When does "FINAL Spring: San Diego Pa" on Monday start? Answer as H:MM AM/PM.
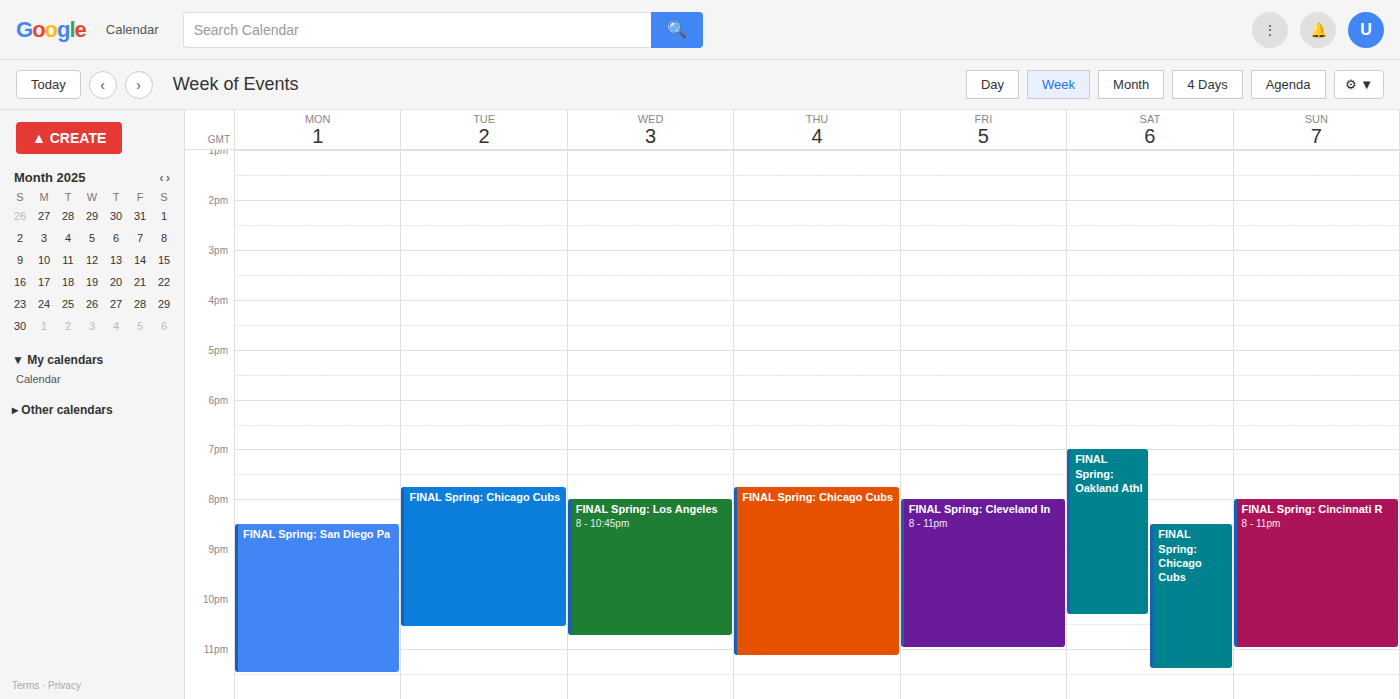
8:30 PM